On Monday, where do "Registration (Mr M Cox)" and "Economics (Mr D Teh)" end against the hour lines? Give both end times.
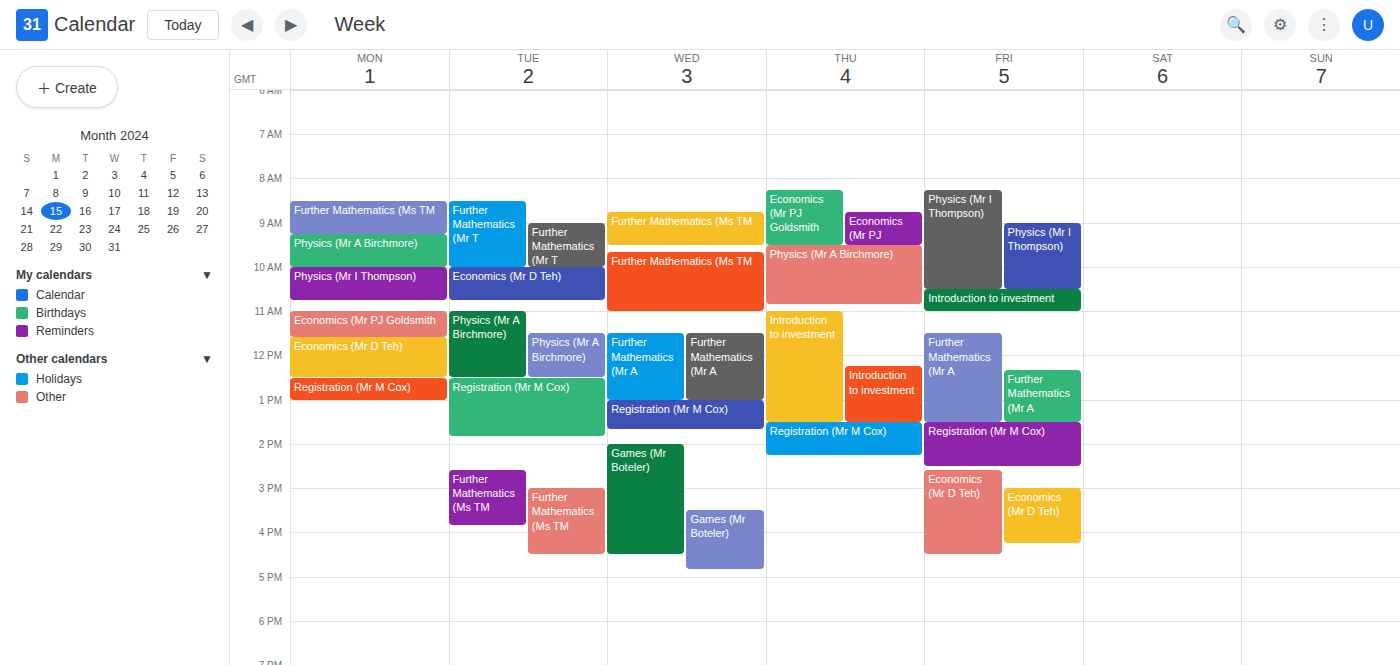
"Registration (Mr M Cox)": 1:00 PM, exactly on the 1 PM line. "Economics (Mr D Teh)": 12:30 PM, halfway between the 12 PM and 1 PM lines.